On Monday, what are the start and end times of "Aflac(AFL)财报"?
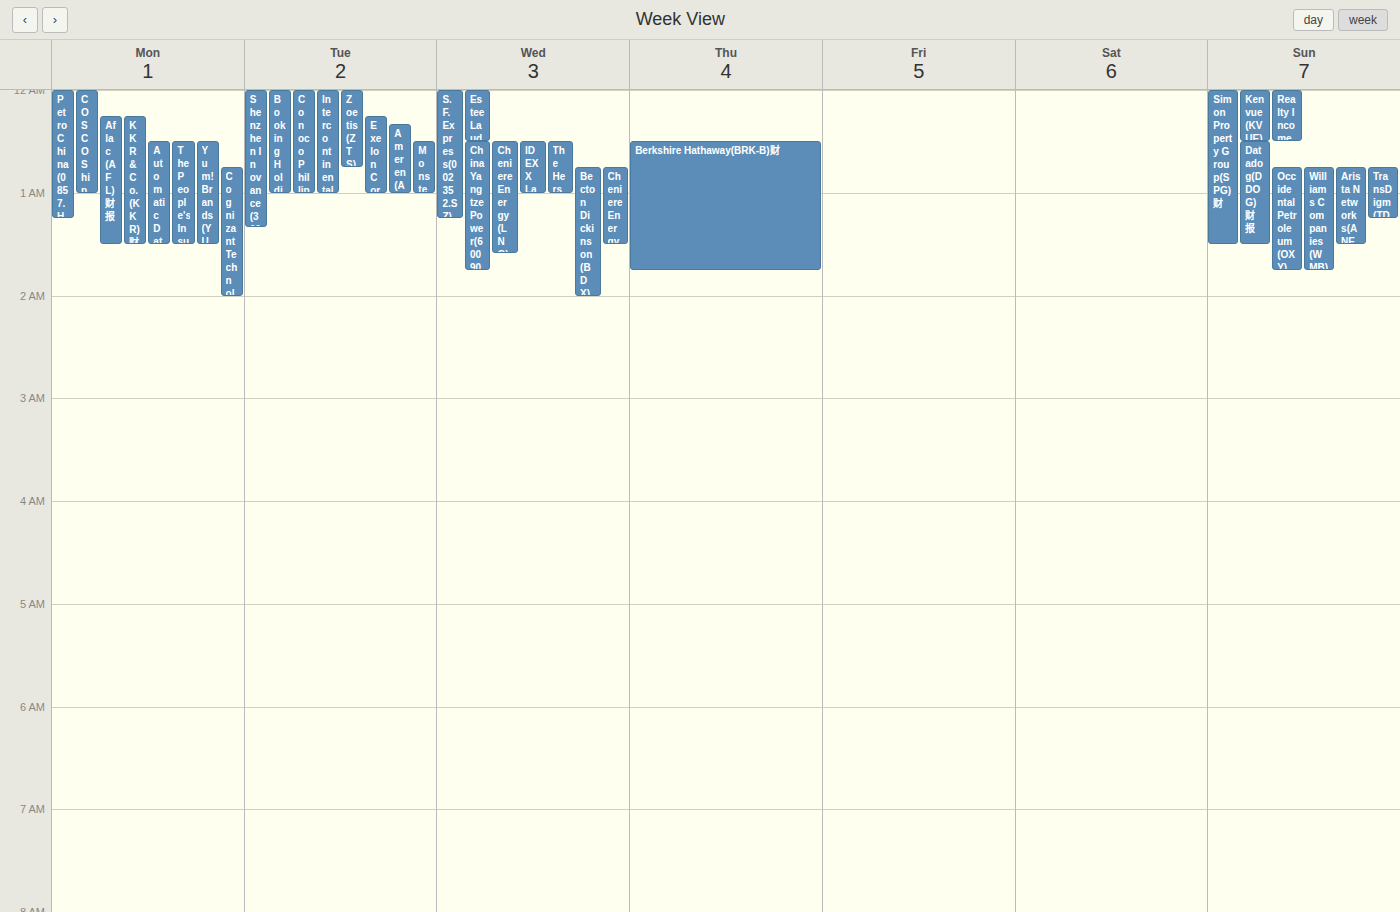
12:15 AM to 1:30 AM